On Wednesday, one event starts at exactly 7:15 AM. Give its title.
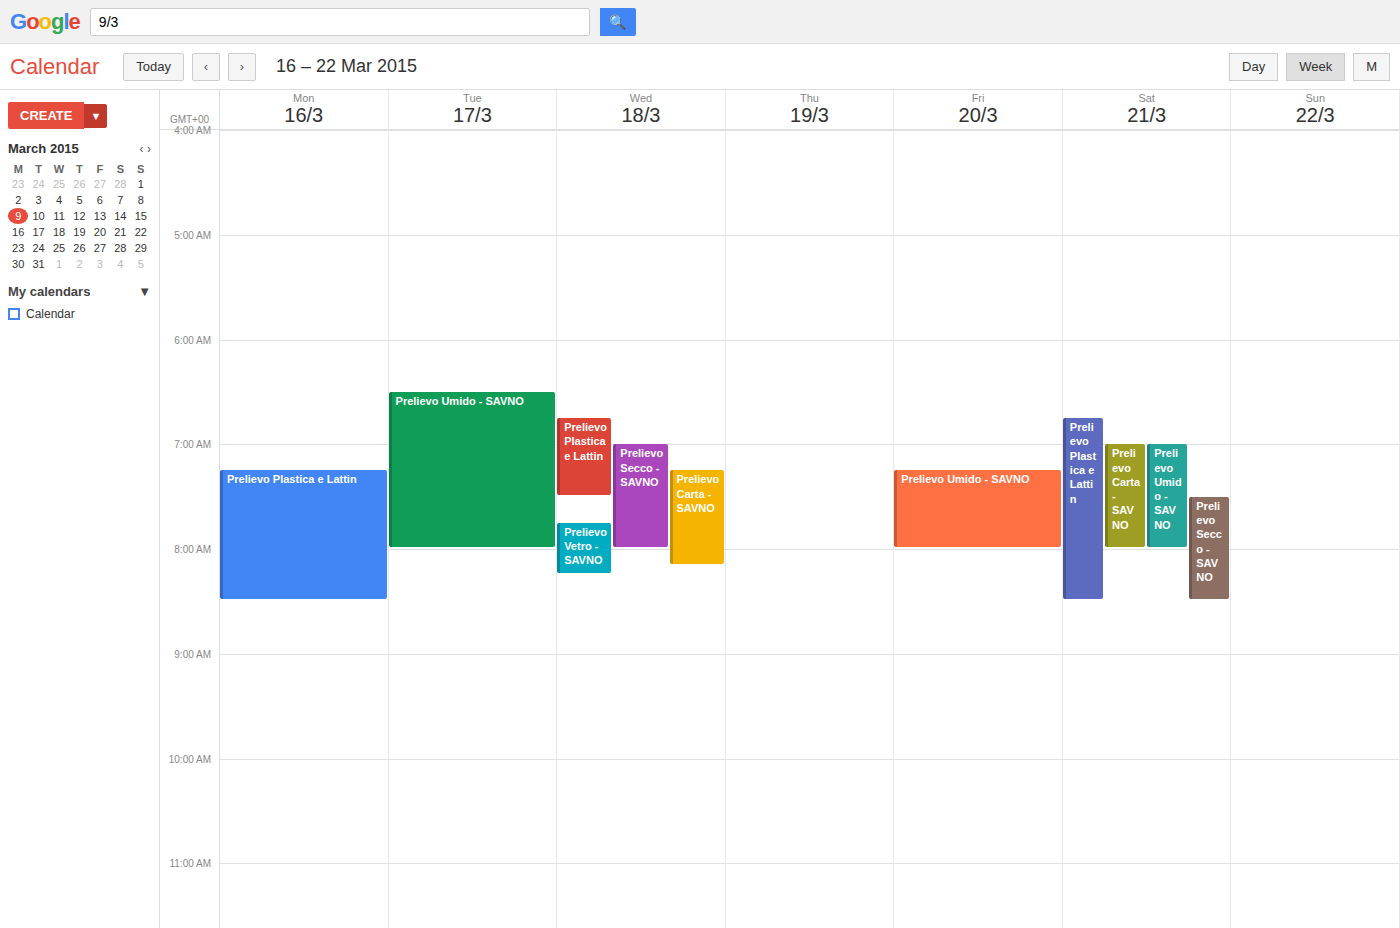
"Prelievo Carta - SAVNO"